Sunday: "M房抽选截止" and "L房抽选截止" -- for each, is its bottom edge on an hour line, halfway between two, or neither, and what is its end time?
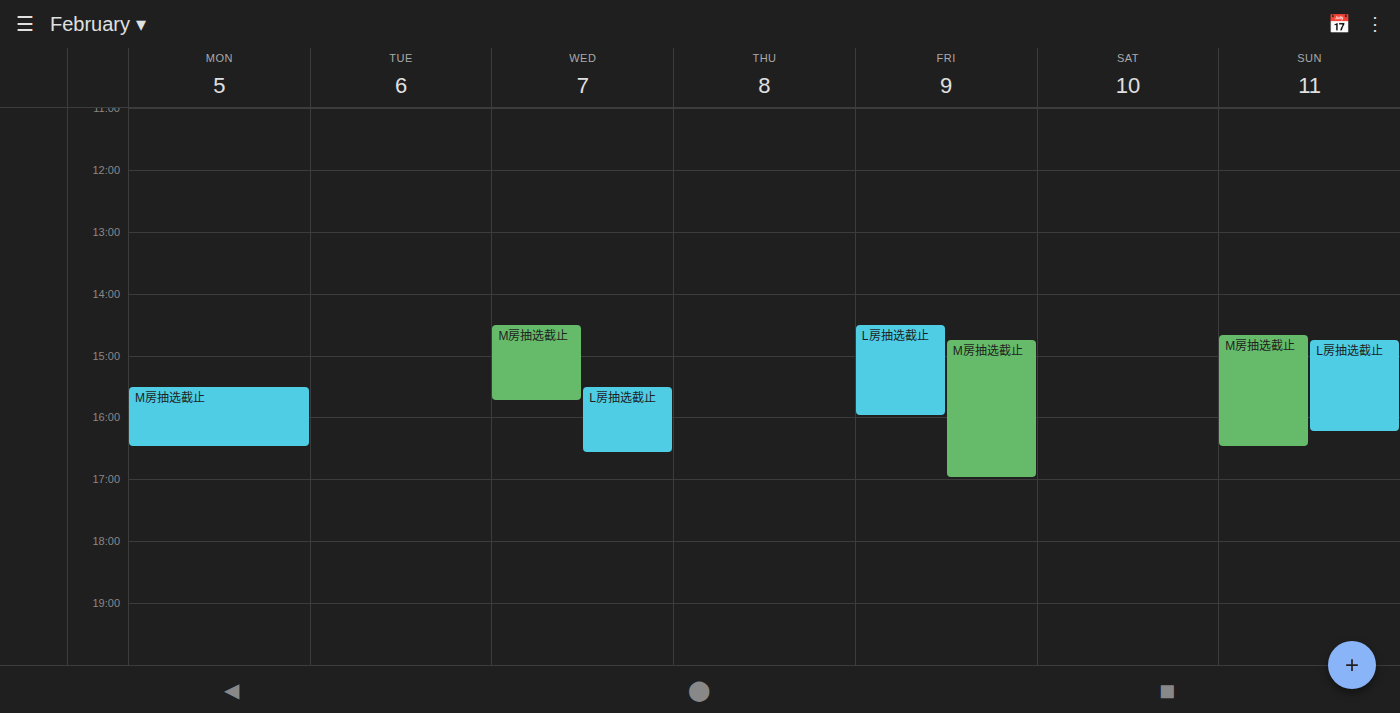
"M房抽选截止": 4:30 PM, halfway between the 4 PM and 5 PM lines. "L房抽选截止": 4:15 PM, neither: a quarter of the way from the 4 PM line to the 5 PM line.